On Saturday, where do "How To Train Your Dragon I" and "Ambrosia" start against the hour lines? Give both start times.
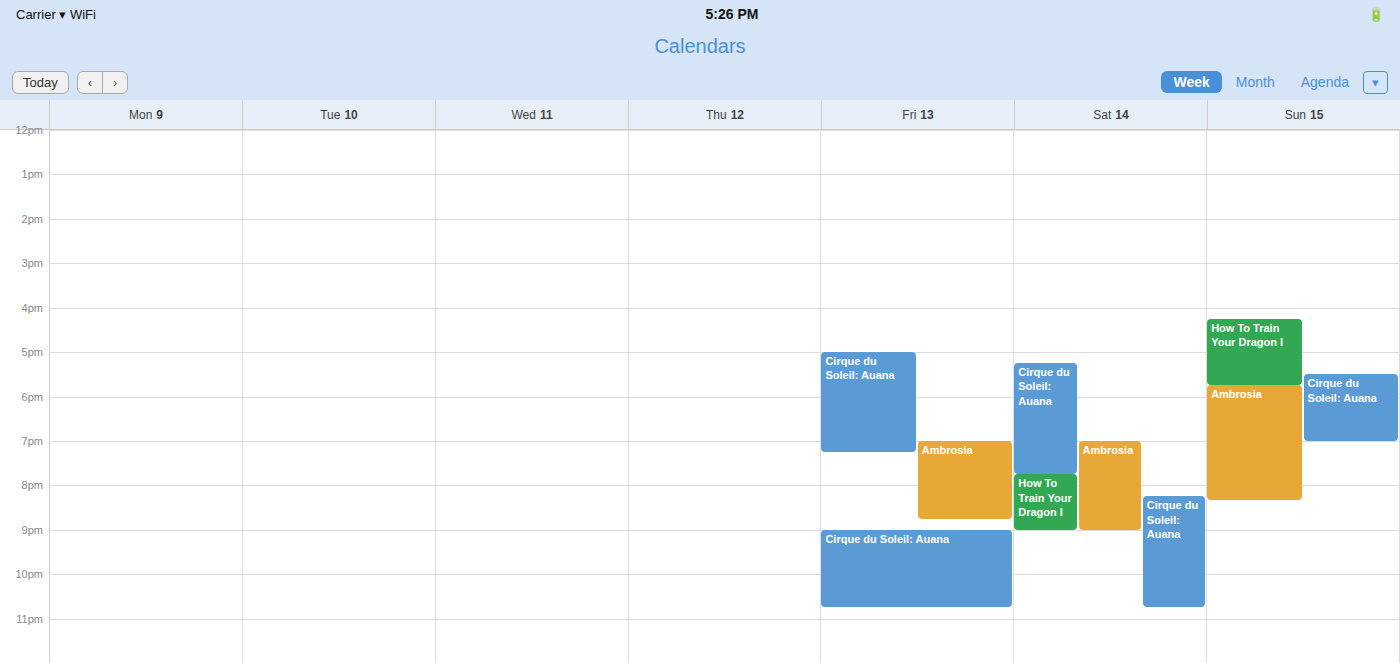
"How To Train Your Dragon I": 7:45 PM, neither: three quarters of the way from the 7 PM line to the 8 PM line. "Ambrosia": 7:00 PM, exactly on the 7 PM line.